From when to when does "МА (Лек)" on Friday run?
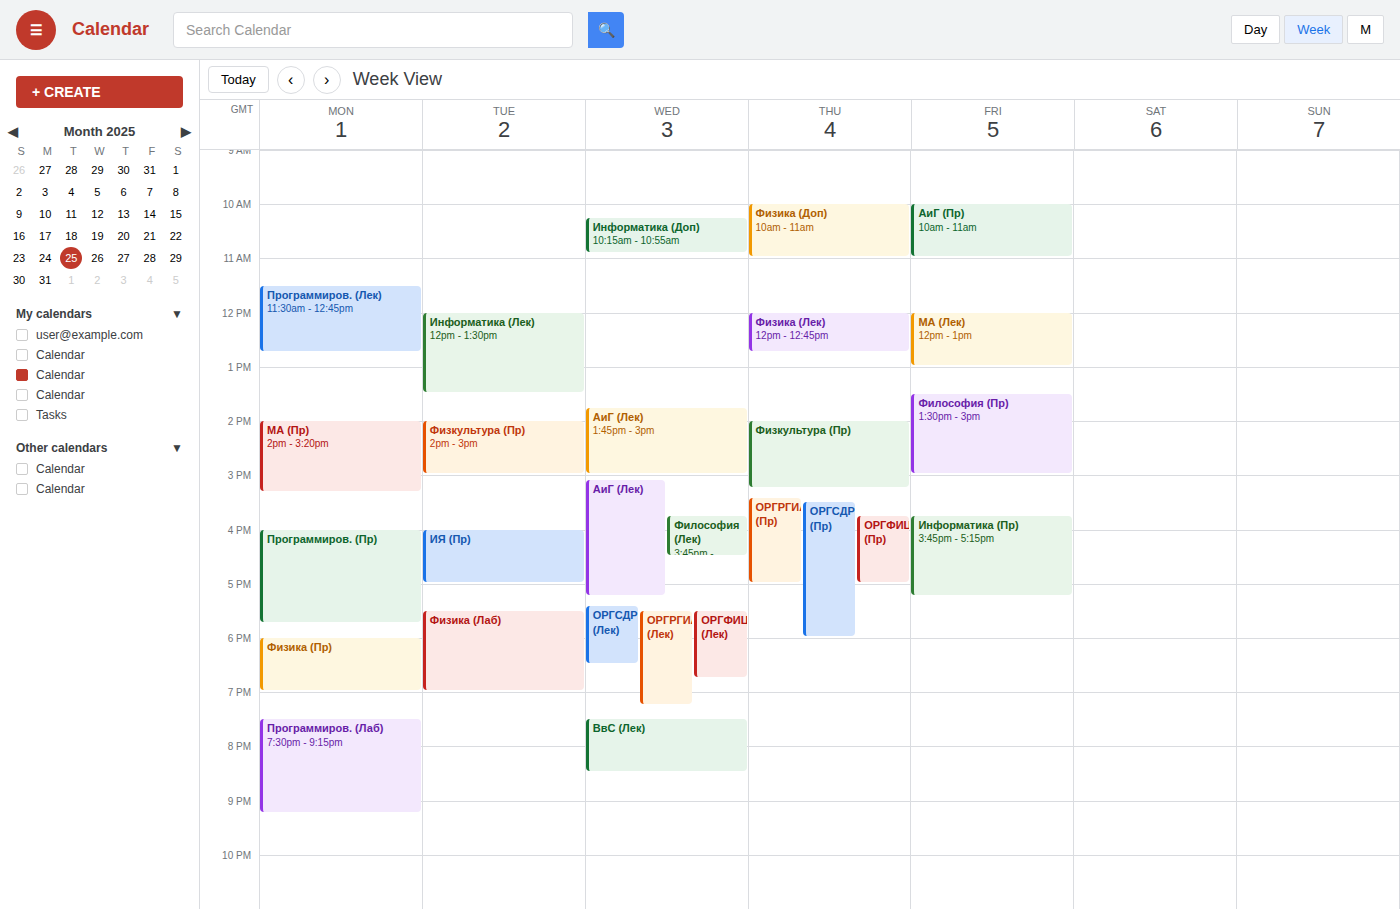
12:00 PM to 1:00 PM